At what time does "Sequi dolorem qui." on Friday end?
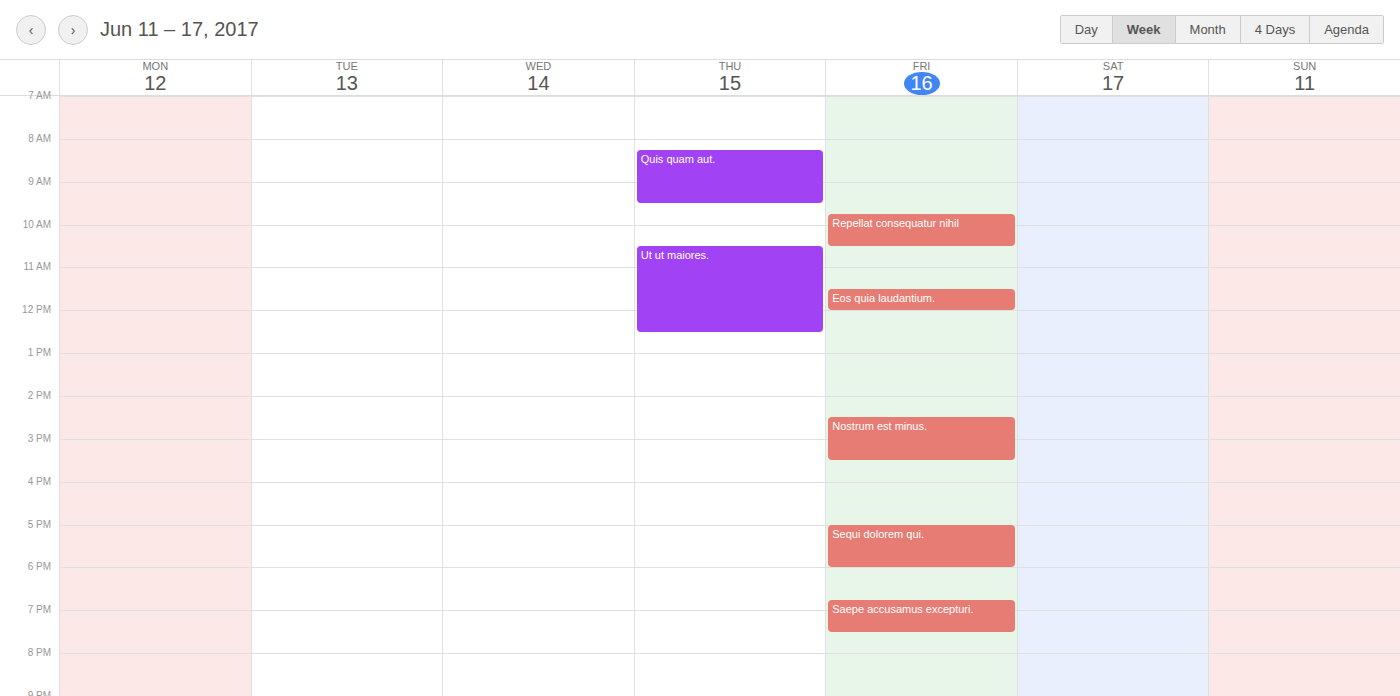
6:00 PM